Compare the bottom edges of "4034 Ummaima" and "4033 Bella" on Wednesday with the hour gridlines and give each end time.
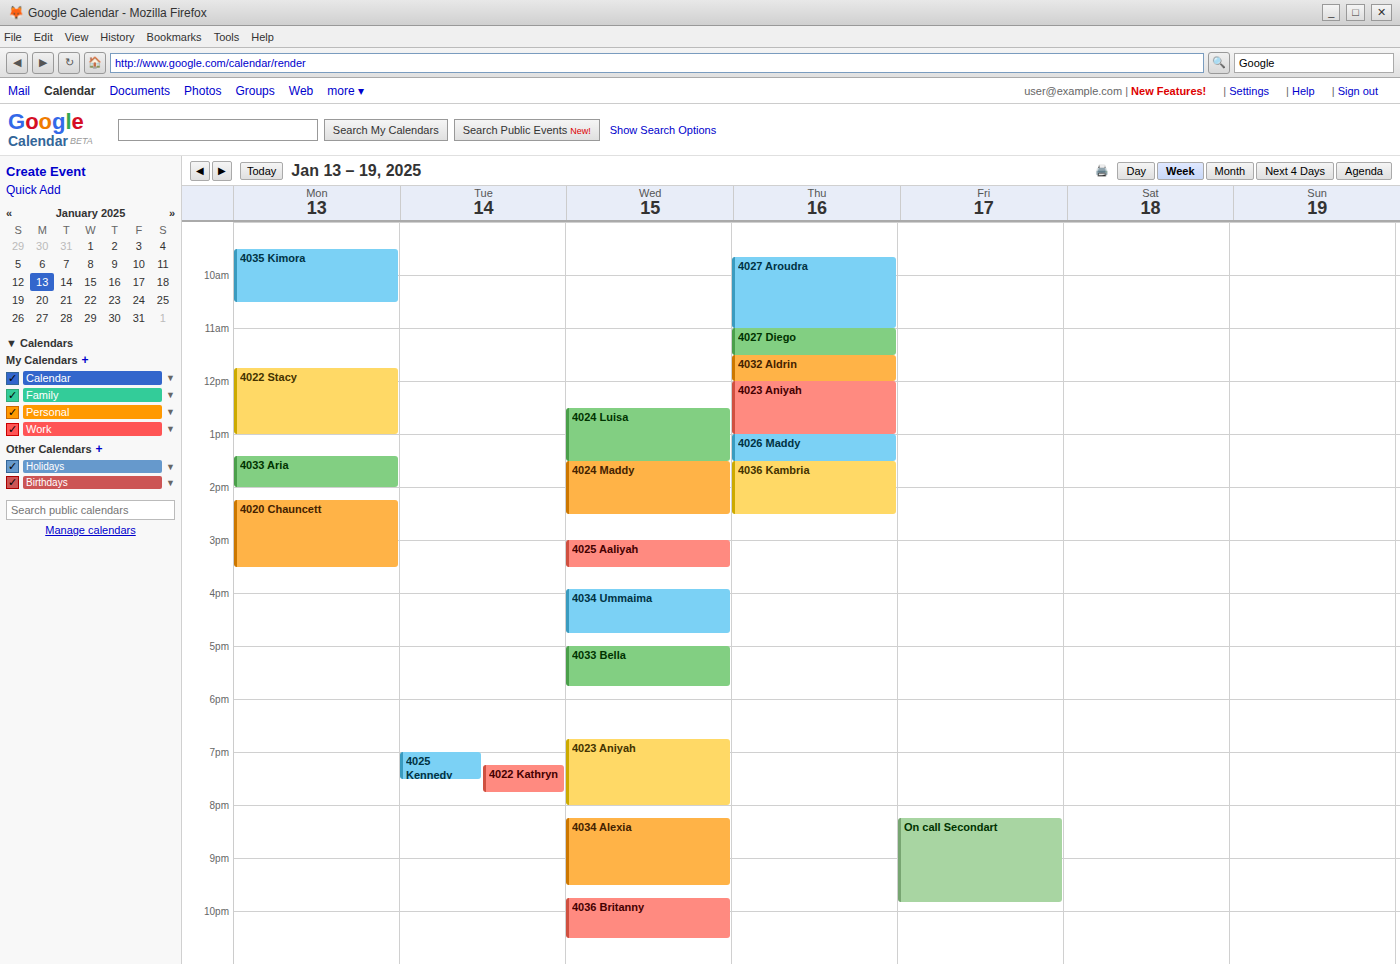
"4034 Ummaima": 16:45, neither: three quarters of the way from the 16:00 line to the 17:00 line. "4033 Bella": 17:45, neither: three quarters of the way from the 17:00 line to the 18:00 line.